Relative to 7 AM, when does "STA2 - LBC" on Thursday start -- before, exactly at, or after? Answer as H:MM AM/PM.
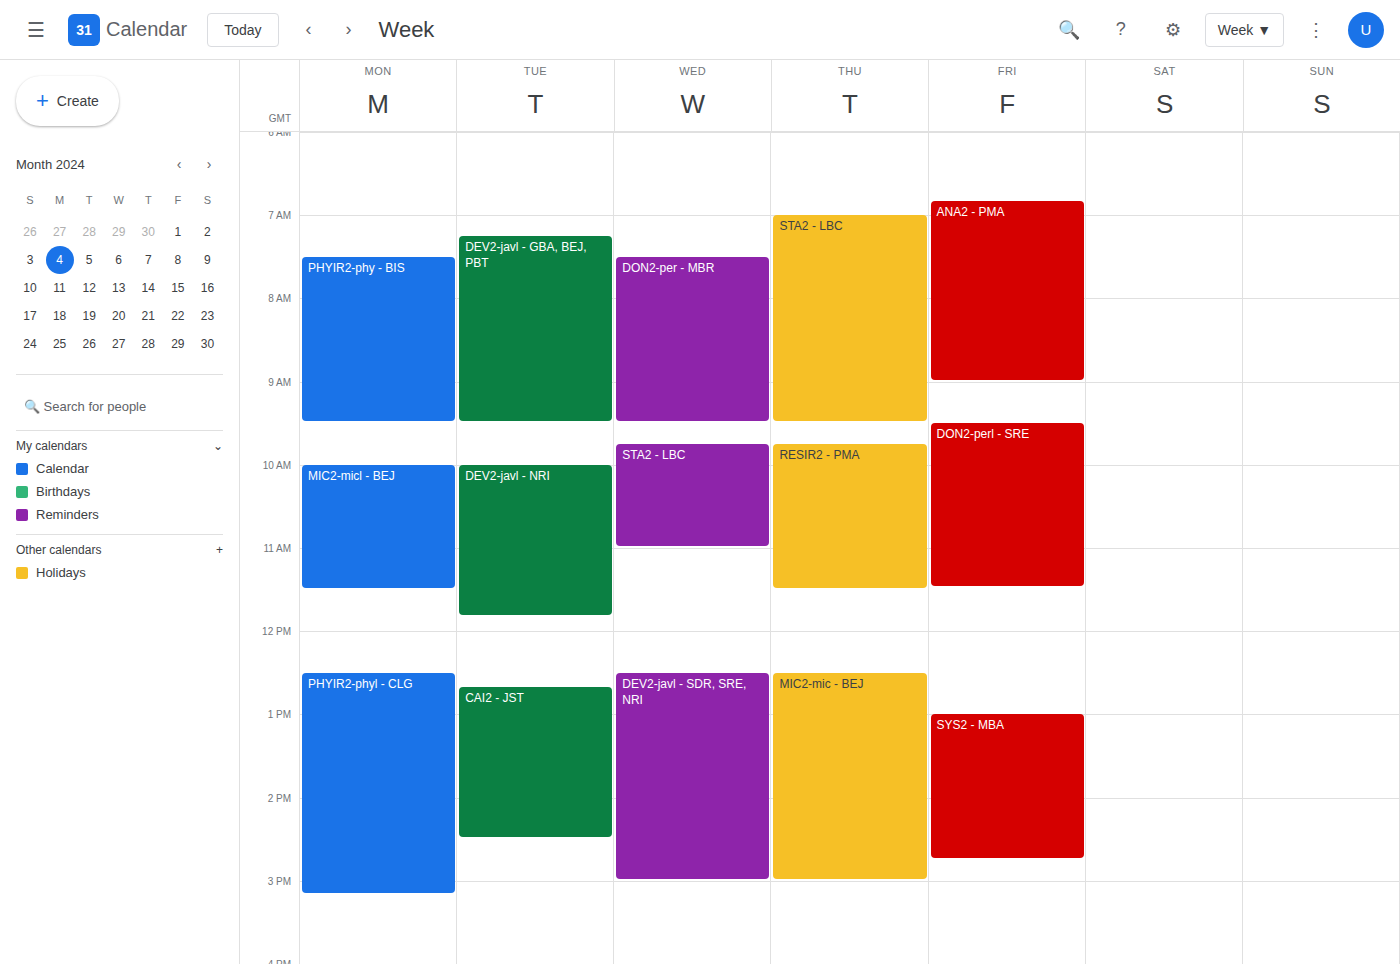
7:00 AM -- exactly at 7 AM, on the 7 AM line.